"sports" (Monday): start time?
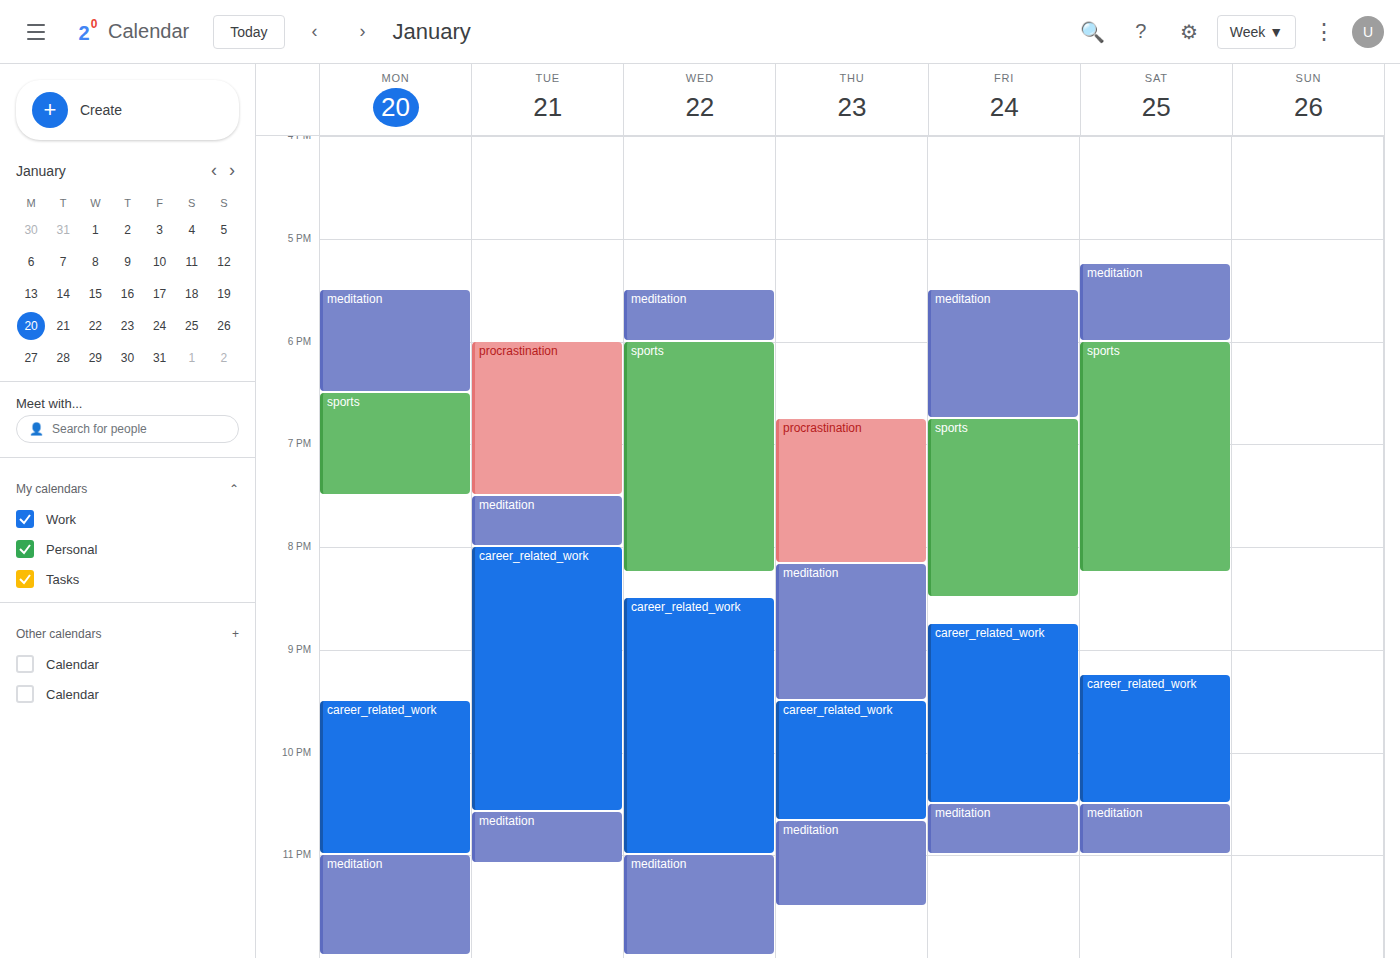
6:30 PM